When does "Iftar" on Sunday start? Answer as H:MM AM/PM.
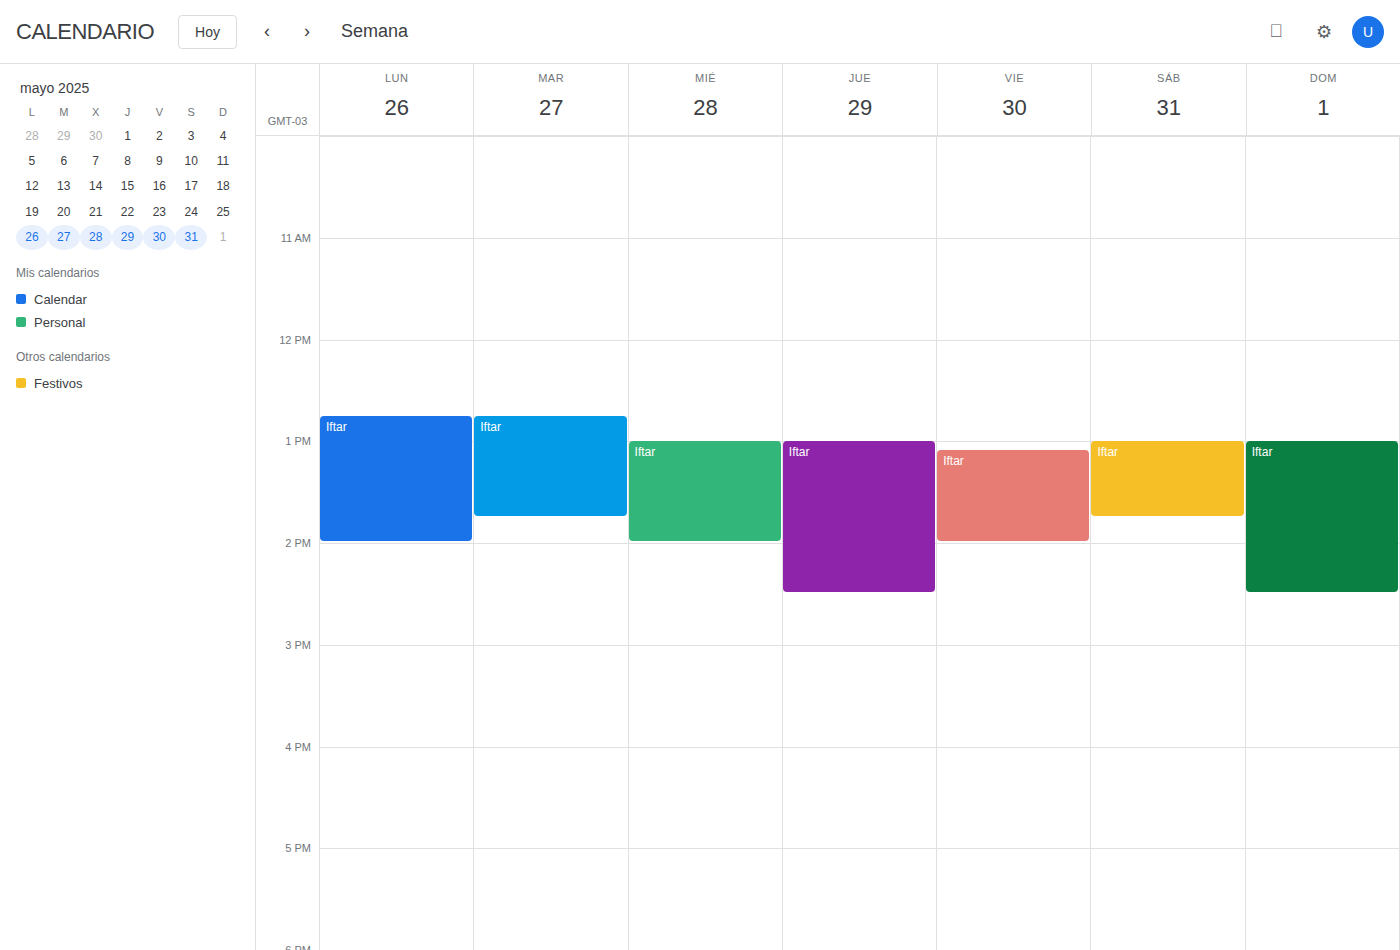
1:00 PM